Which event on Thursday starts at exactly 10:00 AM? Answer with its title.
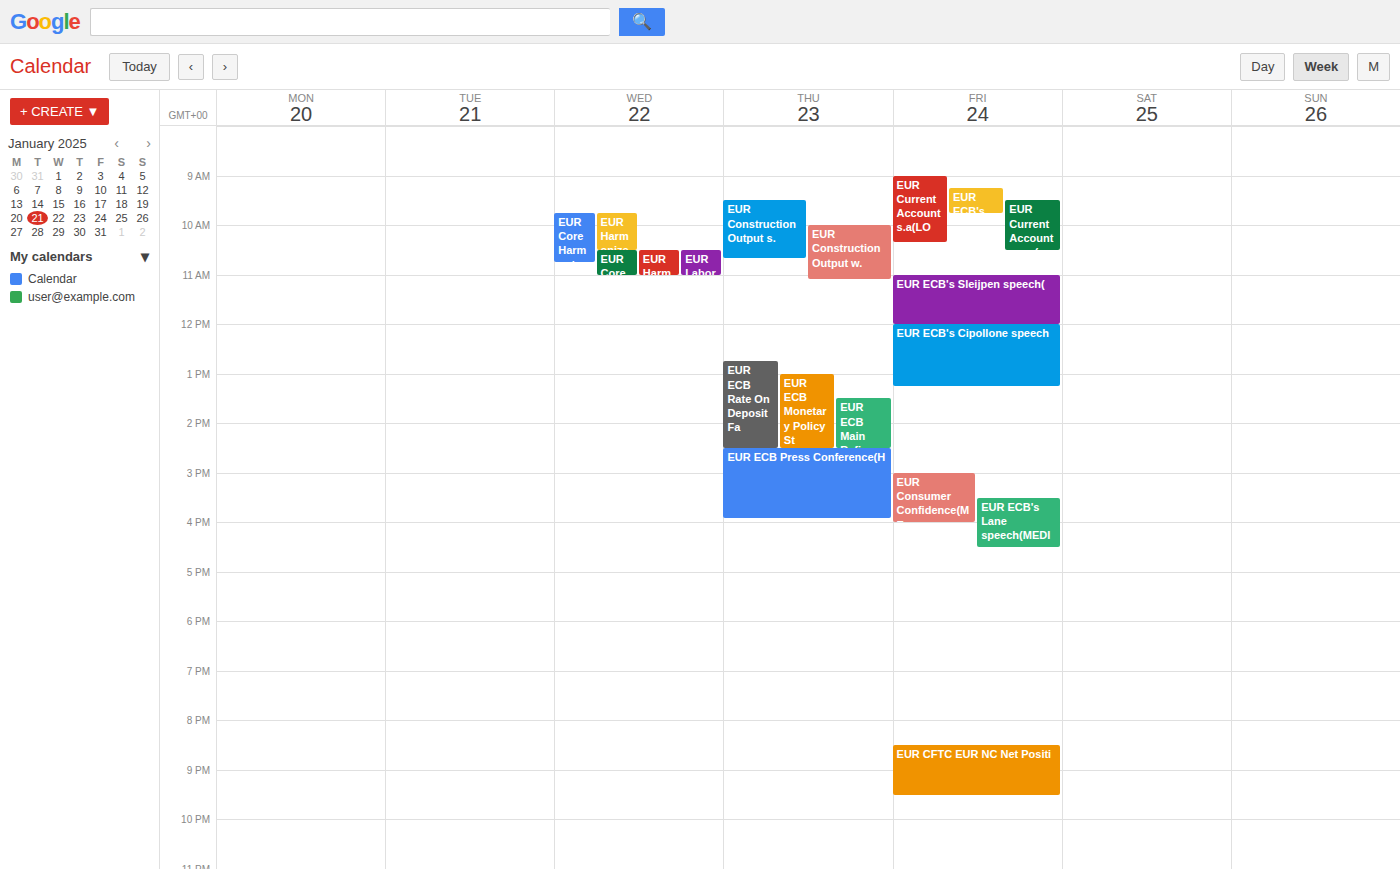
"EUR Construction Output w."